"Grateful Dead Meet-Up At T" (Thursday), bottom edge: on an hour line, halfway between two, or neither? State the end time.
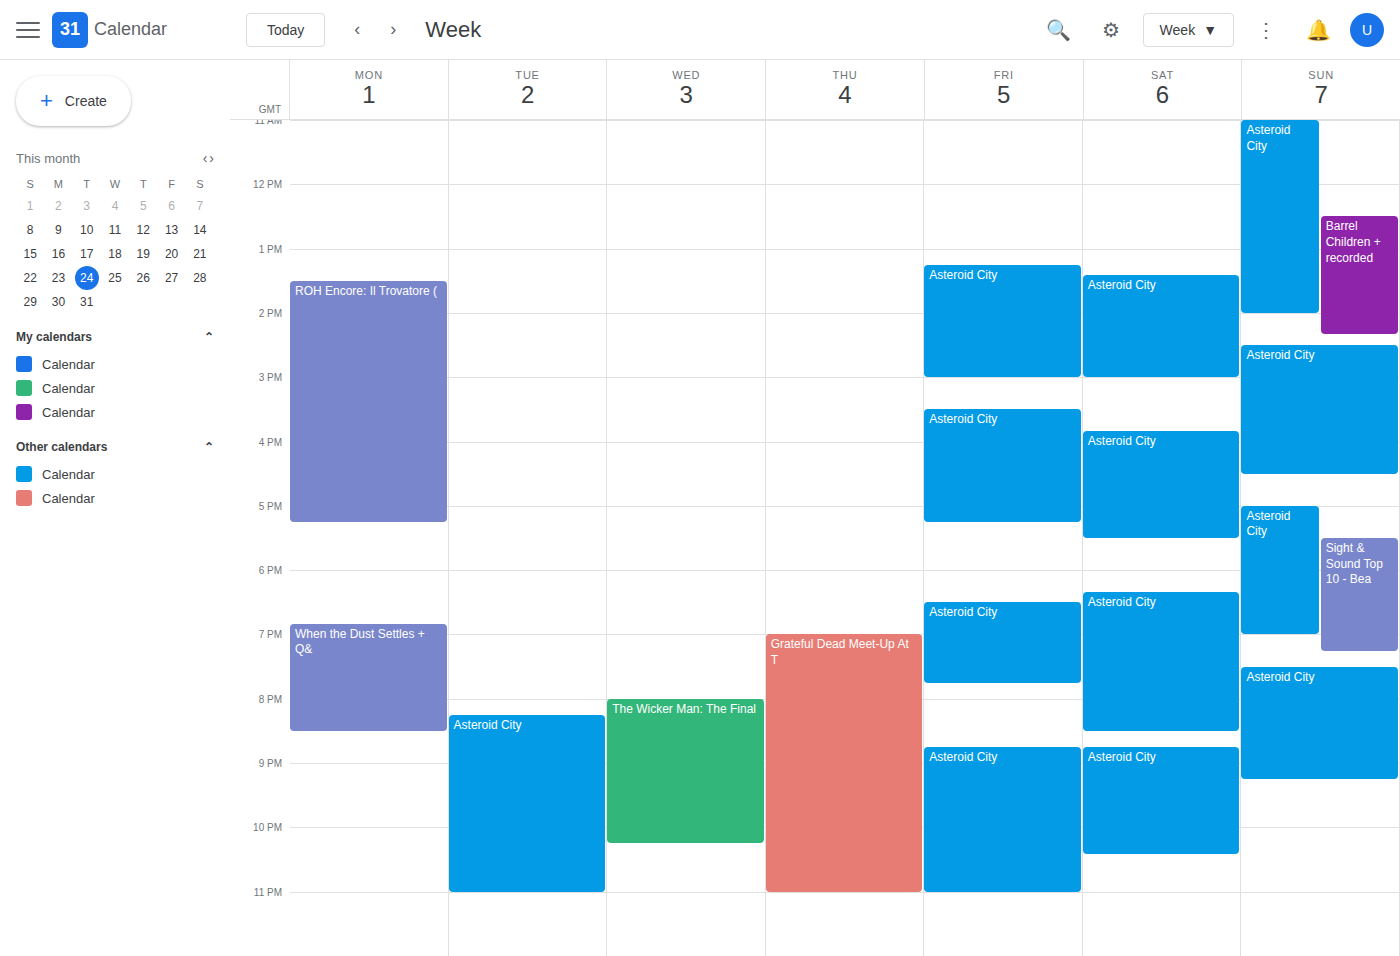
11:00 PM -- exactly on the 11 PM line.